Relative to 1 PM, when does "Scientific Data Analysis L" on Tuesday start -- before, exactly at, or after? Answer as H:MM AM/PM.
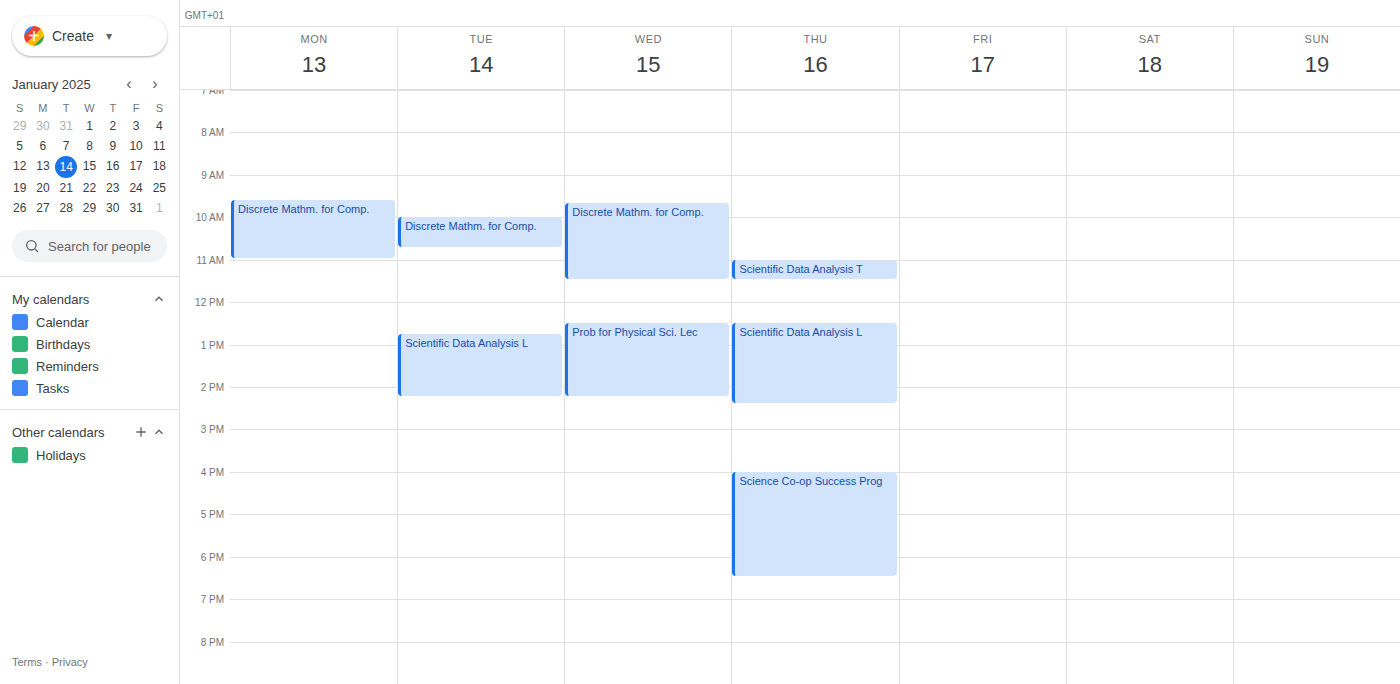
12:45 PM -- before 1 PM, 15 minutes above the 1 PM line.